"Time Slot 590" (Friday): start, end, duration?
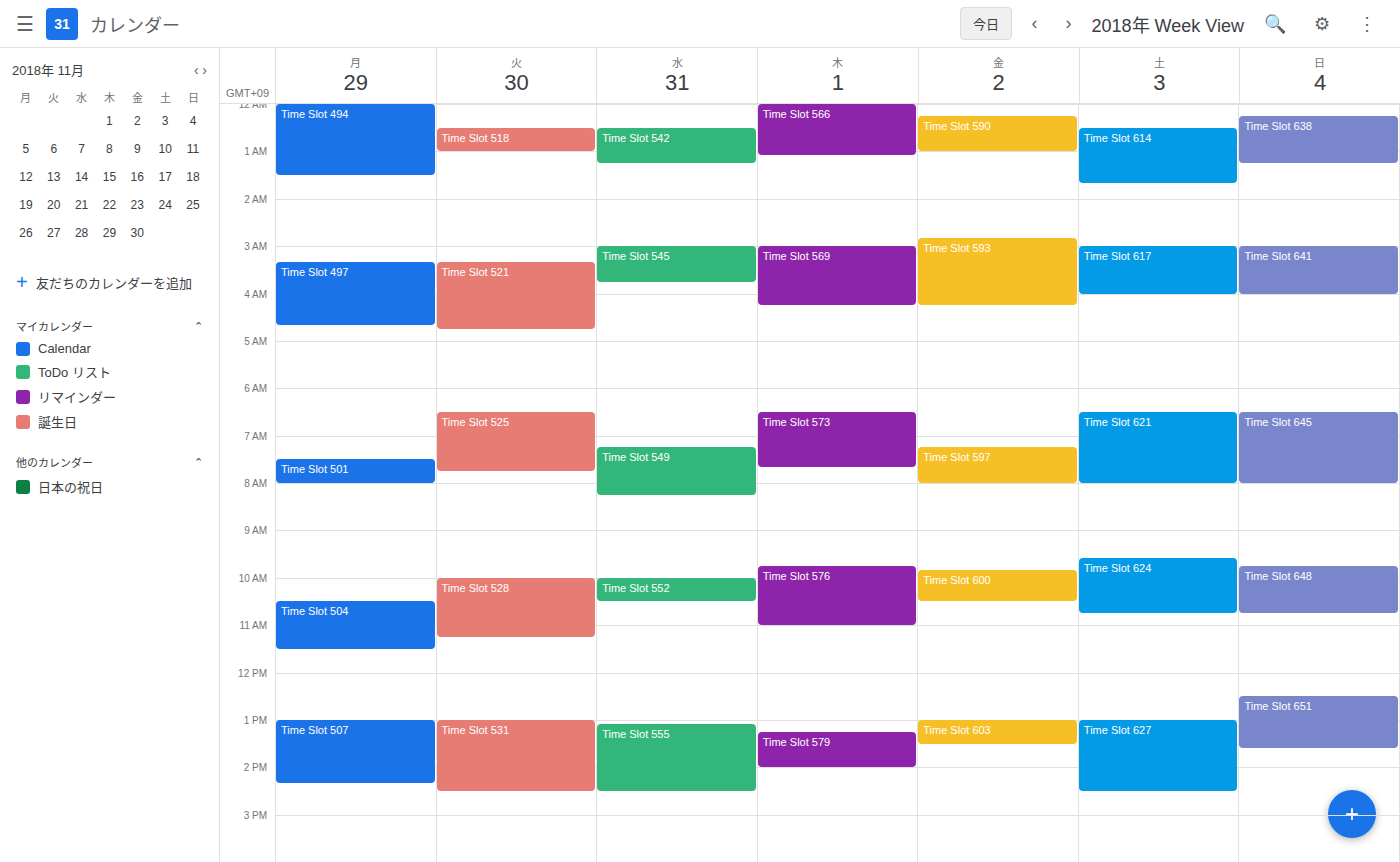
00:15 to 01:00, 45 minutes